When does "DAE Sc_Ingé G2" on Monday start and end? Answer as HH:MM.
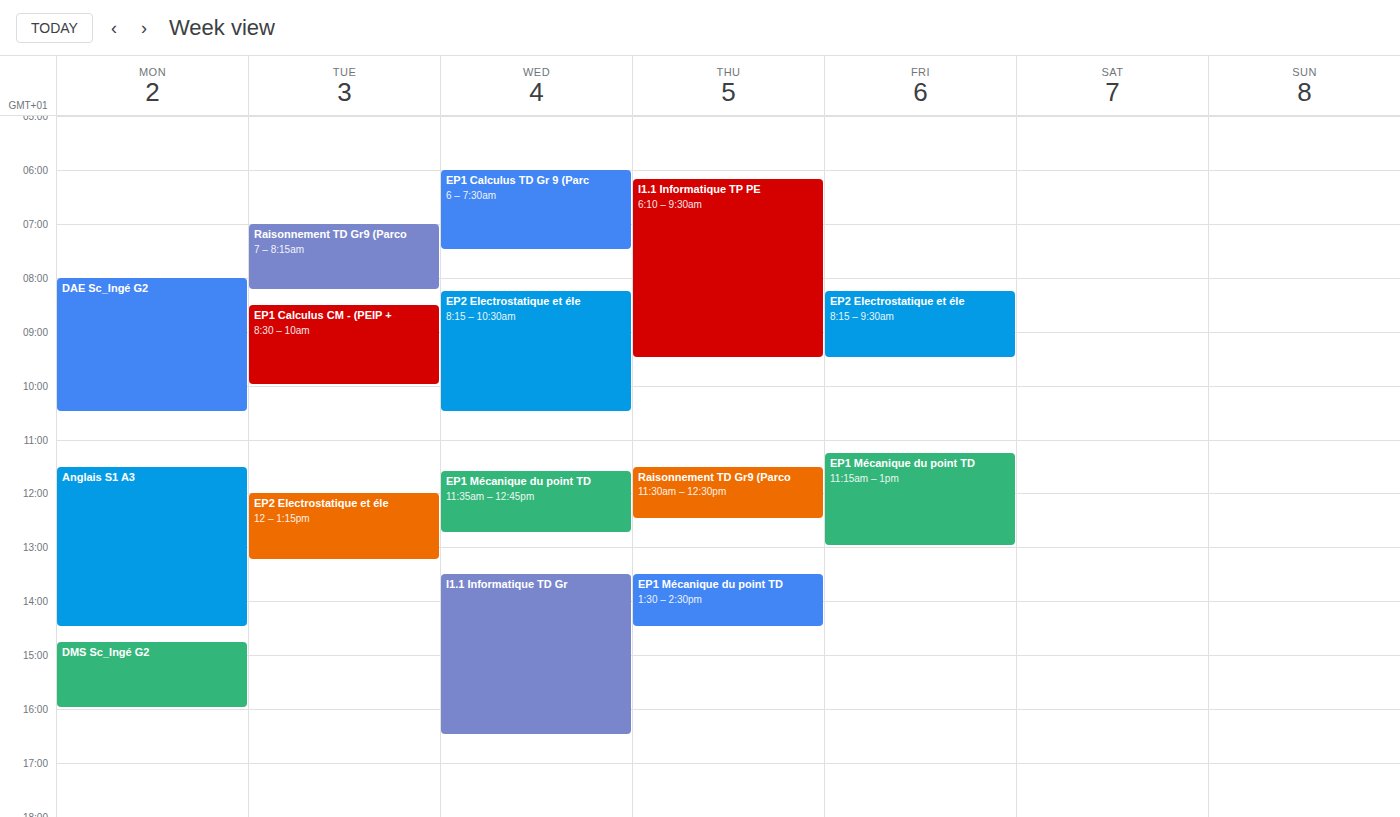
08:00 to 10:30